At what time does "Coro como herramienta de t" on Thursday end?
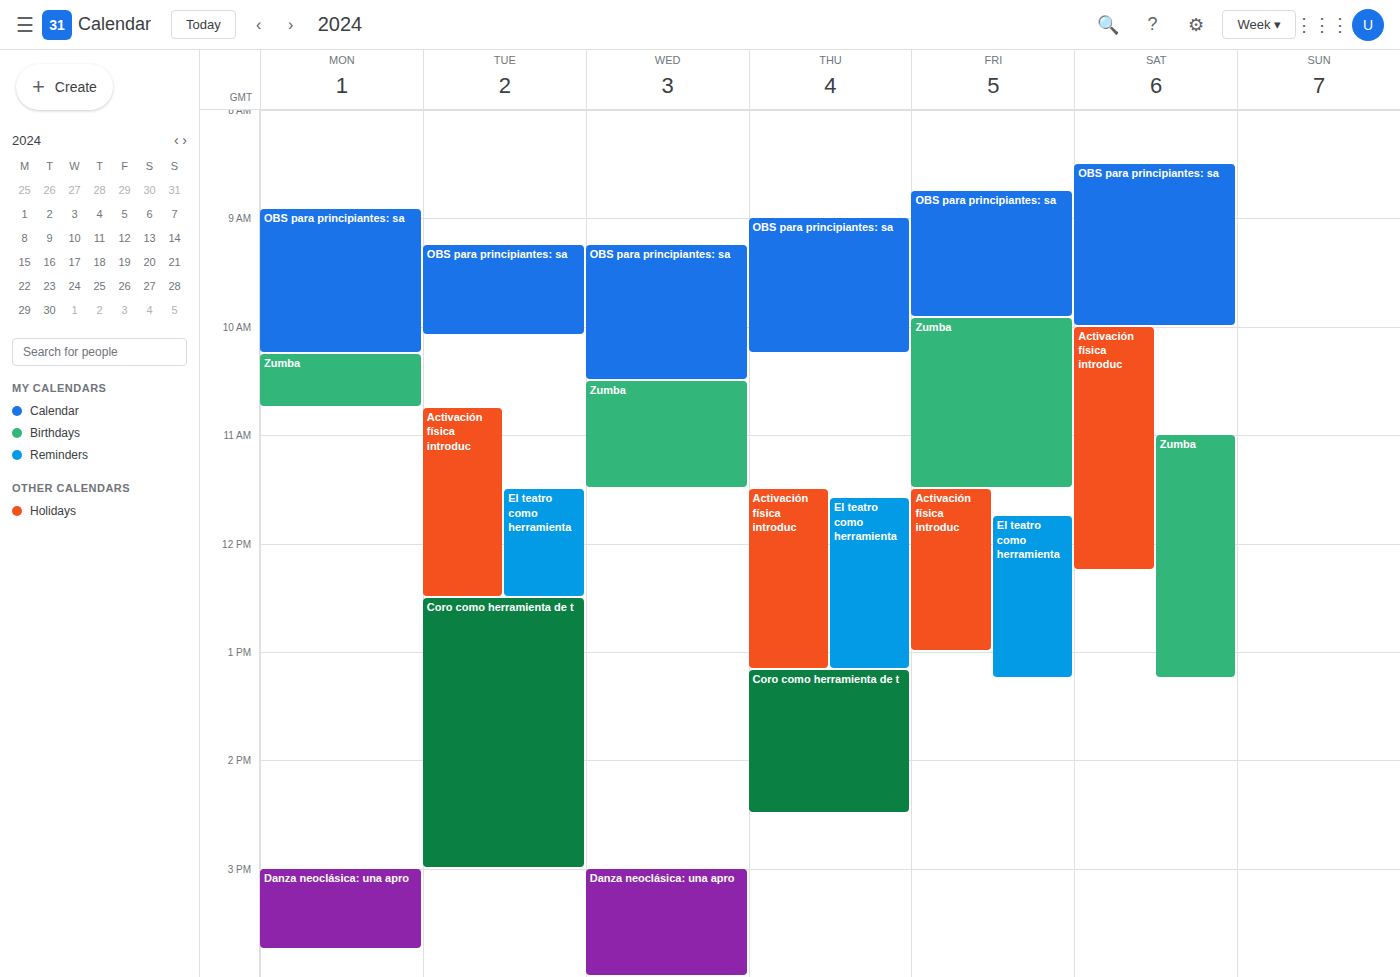
2:30 PM